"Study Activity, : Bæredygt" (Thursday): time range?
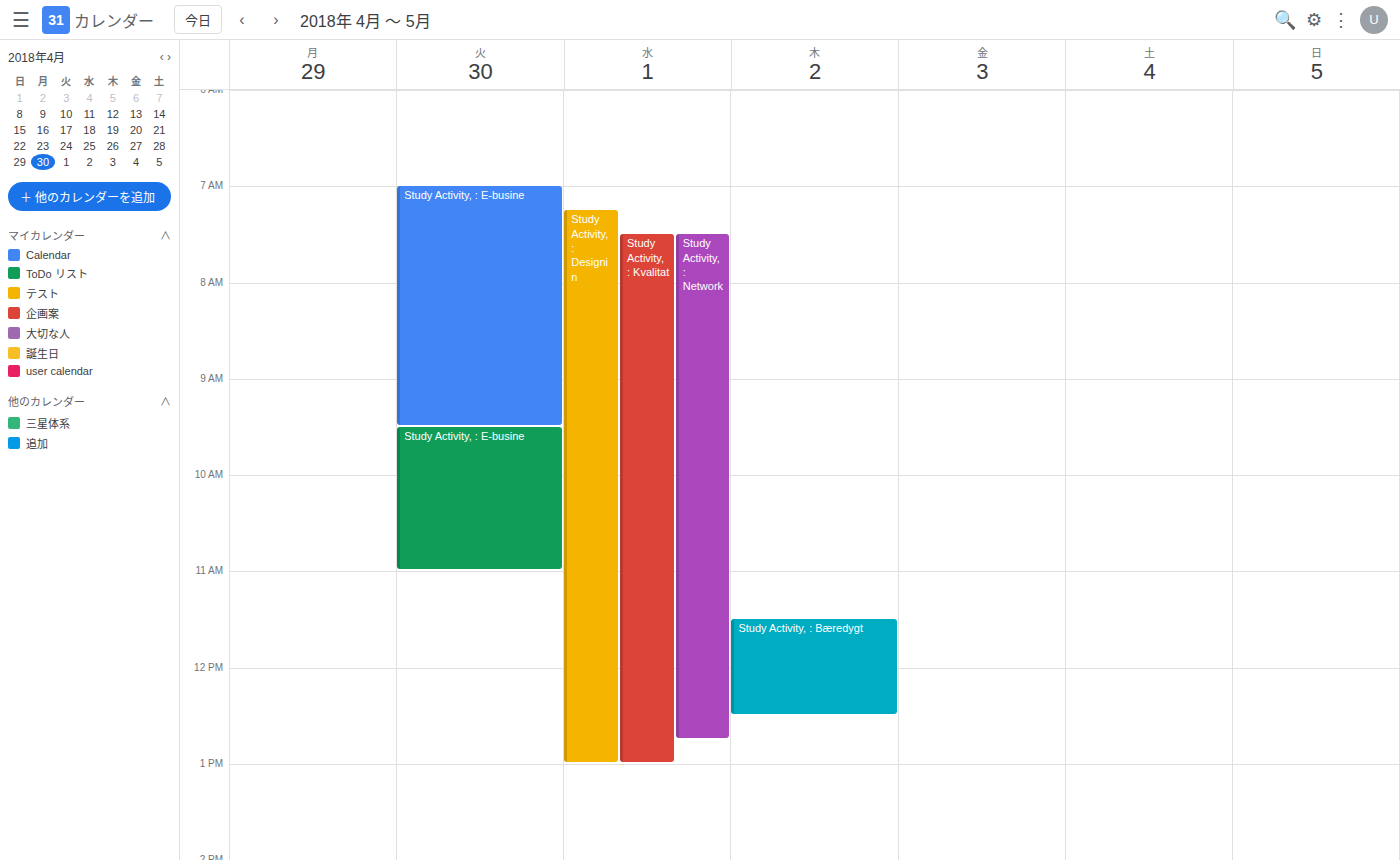
11:30 AM to 12:30 PM